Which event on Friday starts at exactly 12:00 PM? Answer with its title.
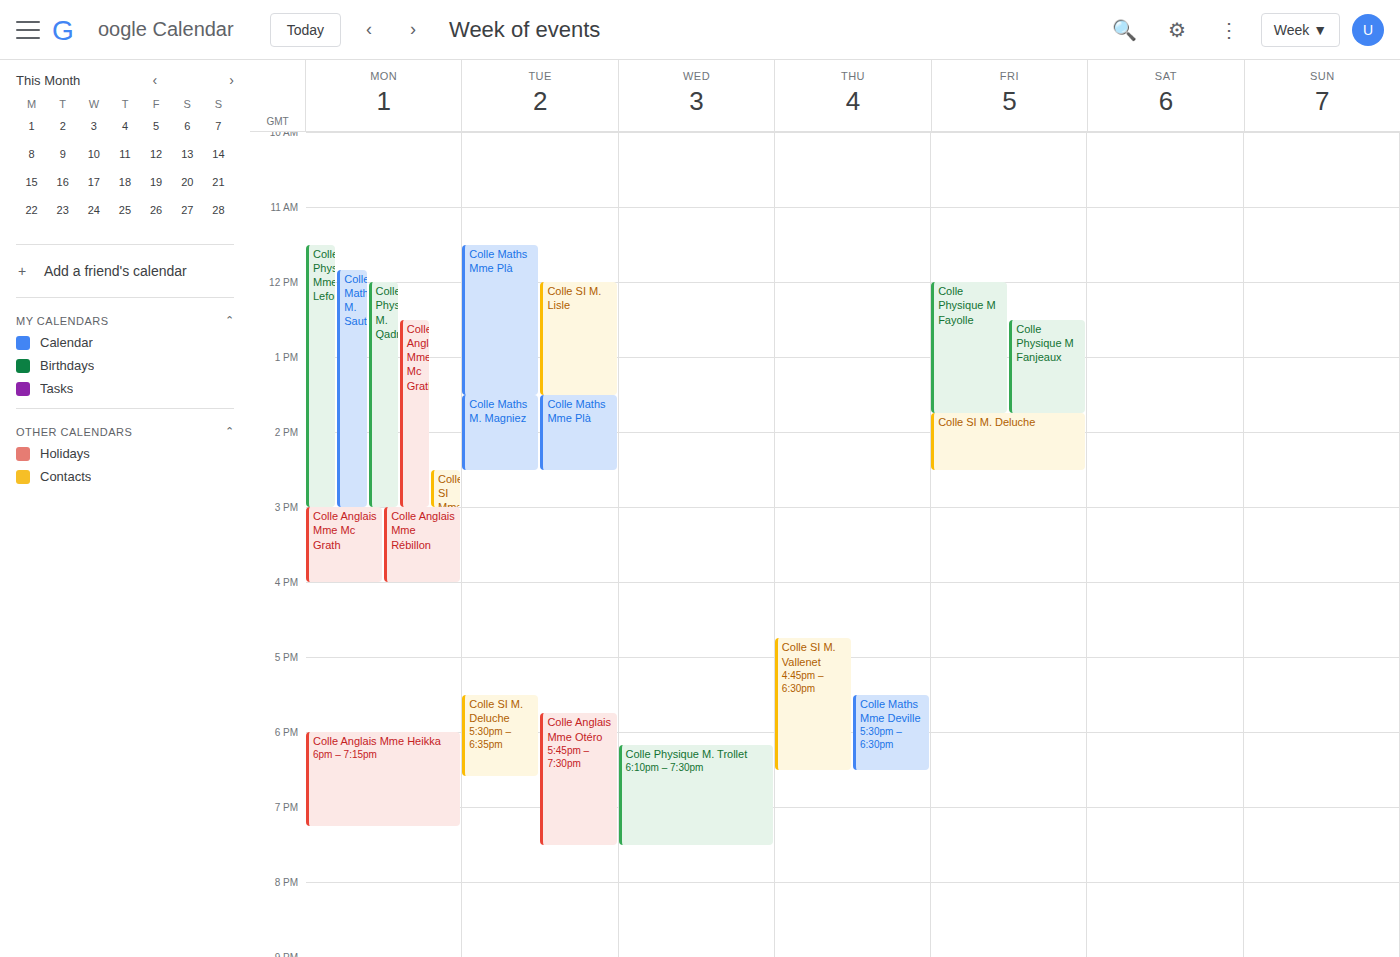
"Colle Physique M Fayolle"